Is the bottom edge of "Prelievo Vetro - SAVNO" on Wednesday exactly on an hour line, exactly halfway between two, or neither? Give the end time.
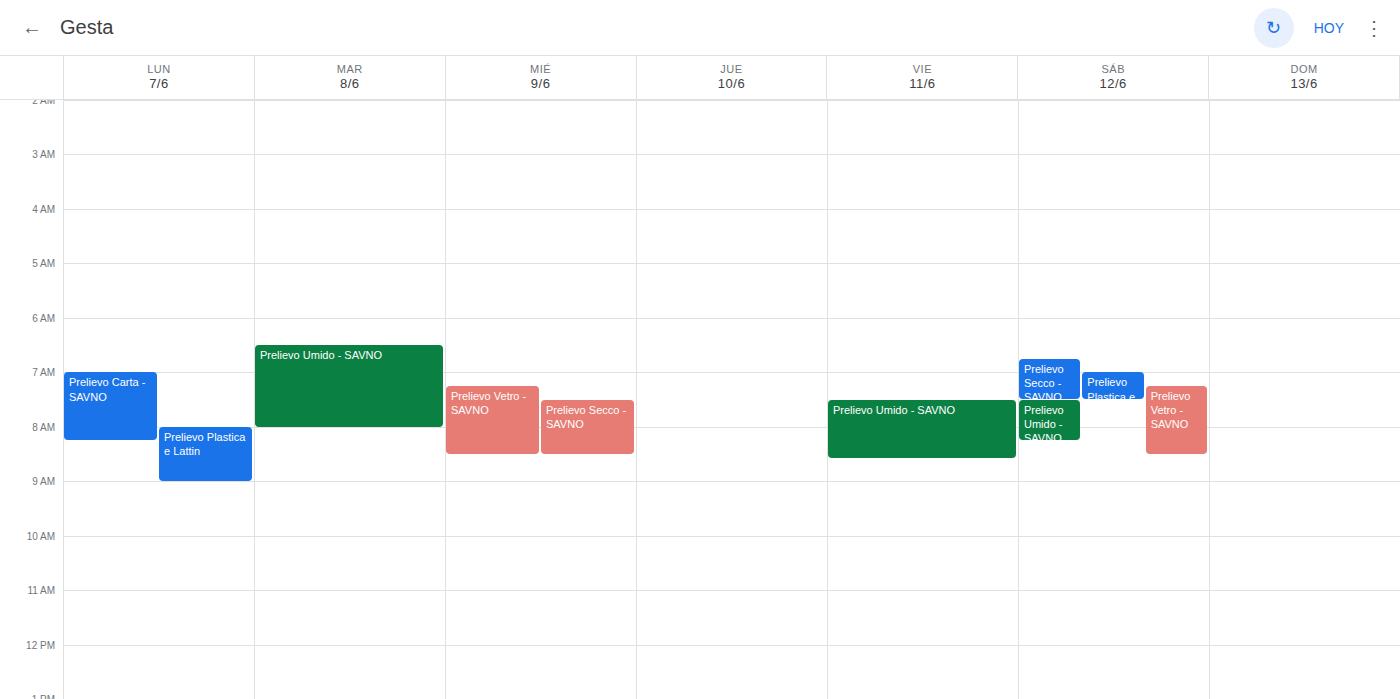
8:30 AM -- halfway between the 8 AM and 9 AM lines.